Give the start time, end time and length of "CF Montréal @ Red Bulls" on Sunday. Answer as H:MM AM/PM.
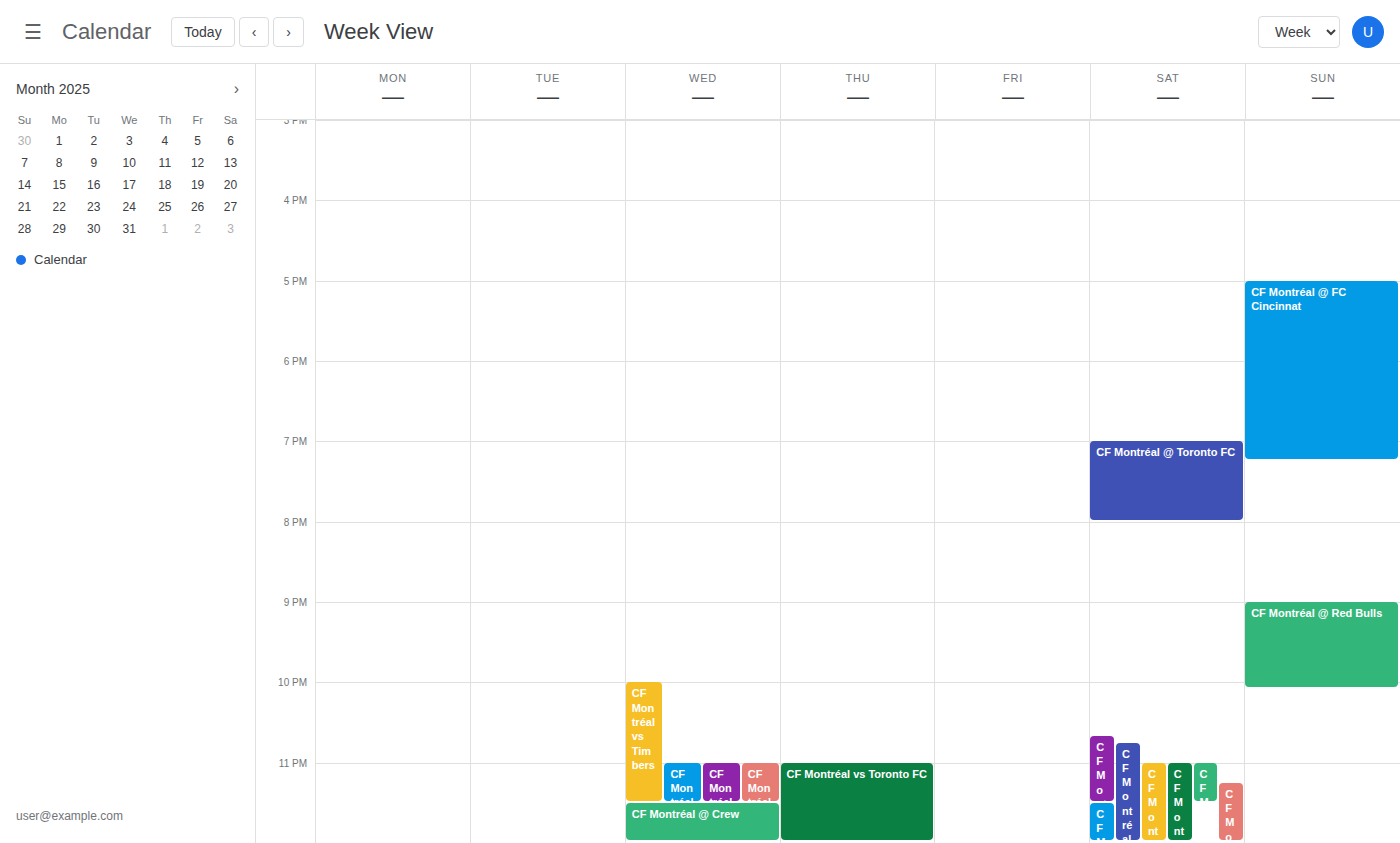
9:00 PM to 10:05 PM, 1 hour 5 minutes